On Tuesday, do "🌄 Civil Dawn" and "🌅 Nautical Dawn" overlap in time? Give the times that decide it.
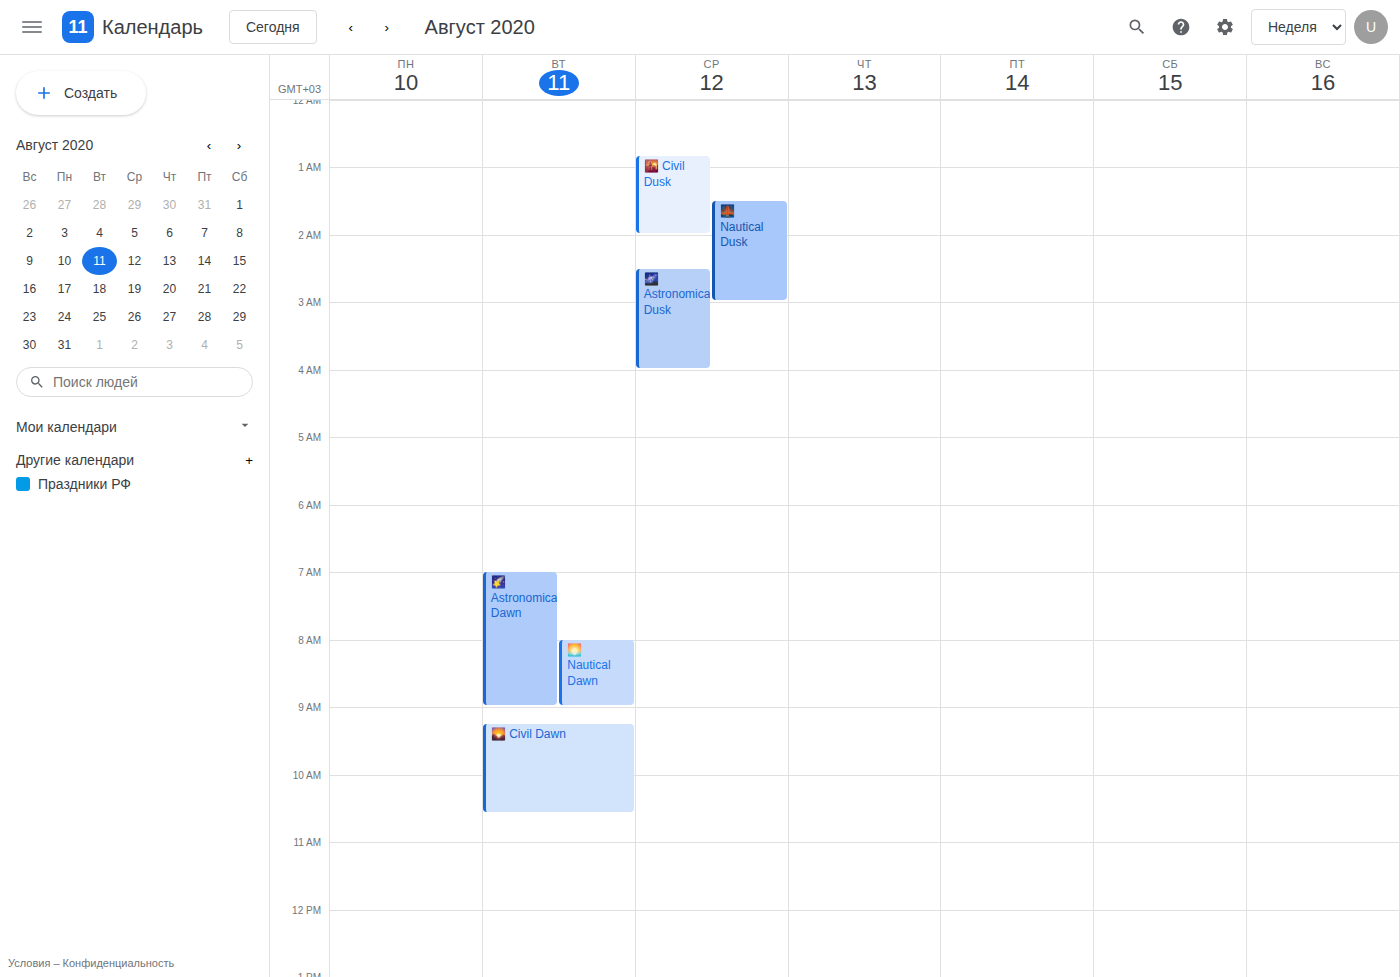
"🌅 Nautical Dawn" ends at 9:00 AM and "🌄 Civil Dawn" starts at 9:15 AM -- no overlap.